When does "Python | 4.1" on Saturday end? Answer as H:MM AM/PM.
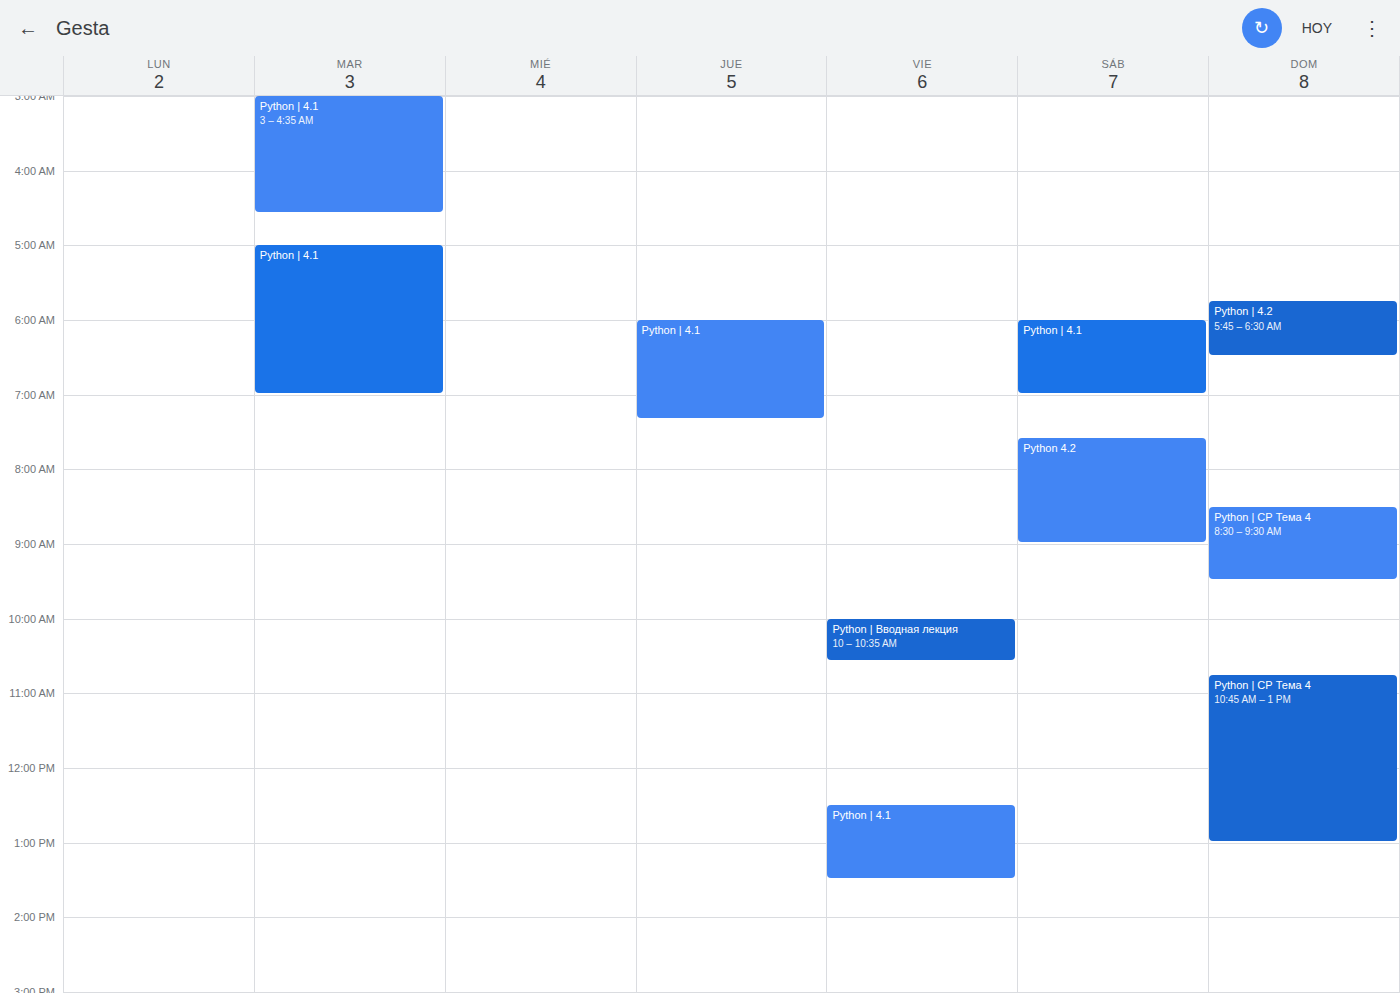
7:00 AM